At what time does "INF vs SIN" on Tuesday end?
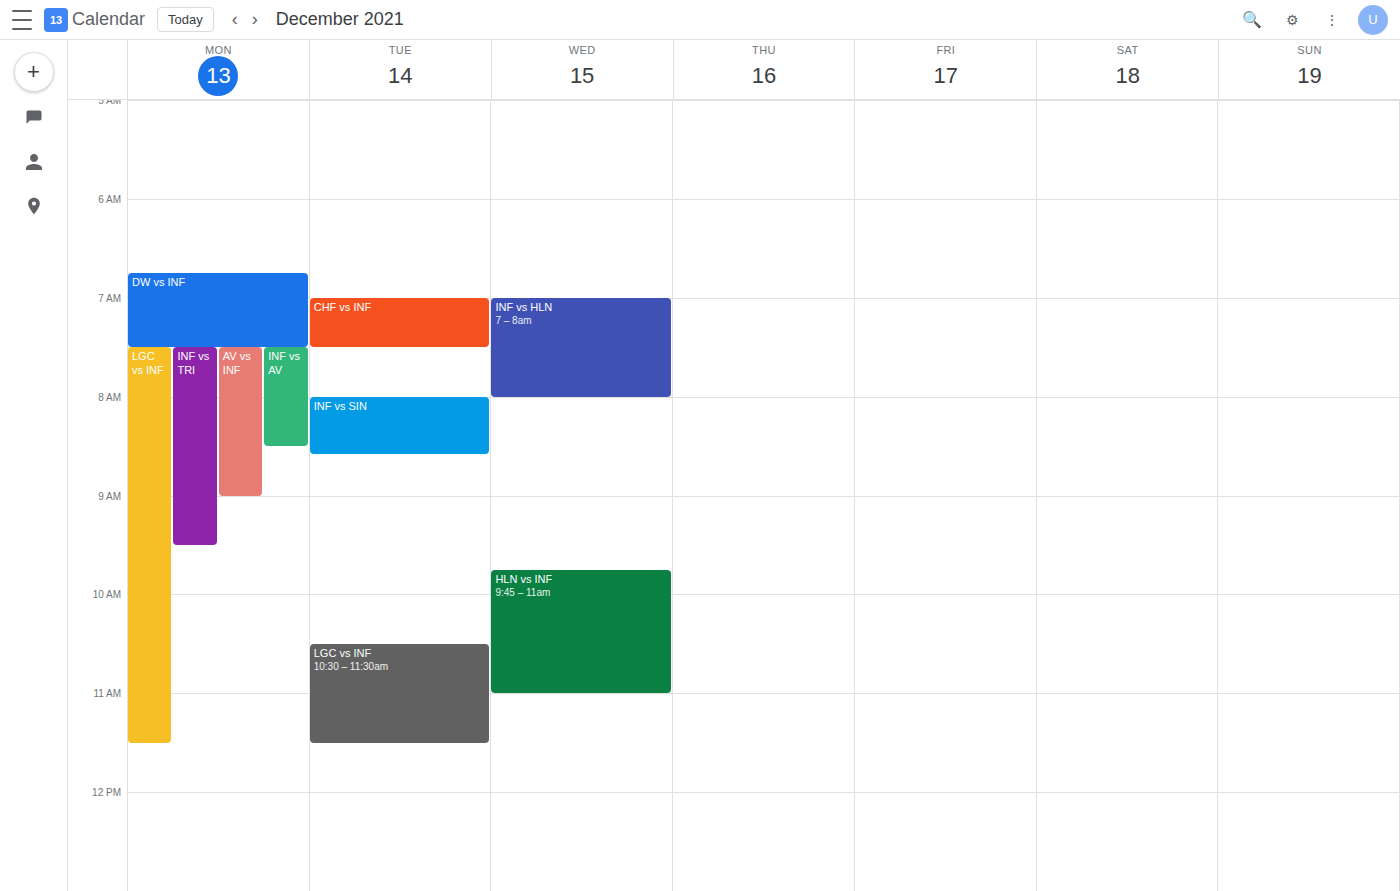
8:35 AM